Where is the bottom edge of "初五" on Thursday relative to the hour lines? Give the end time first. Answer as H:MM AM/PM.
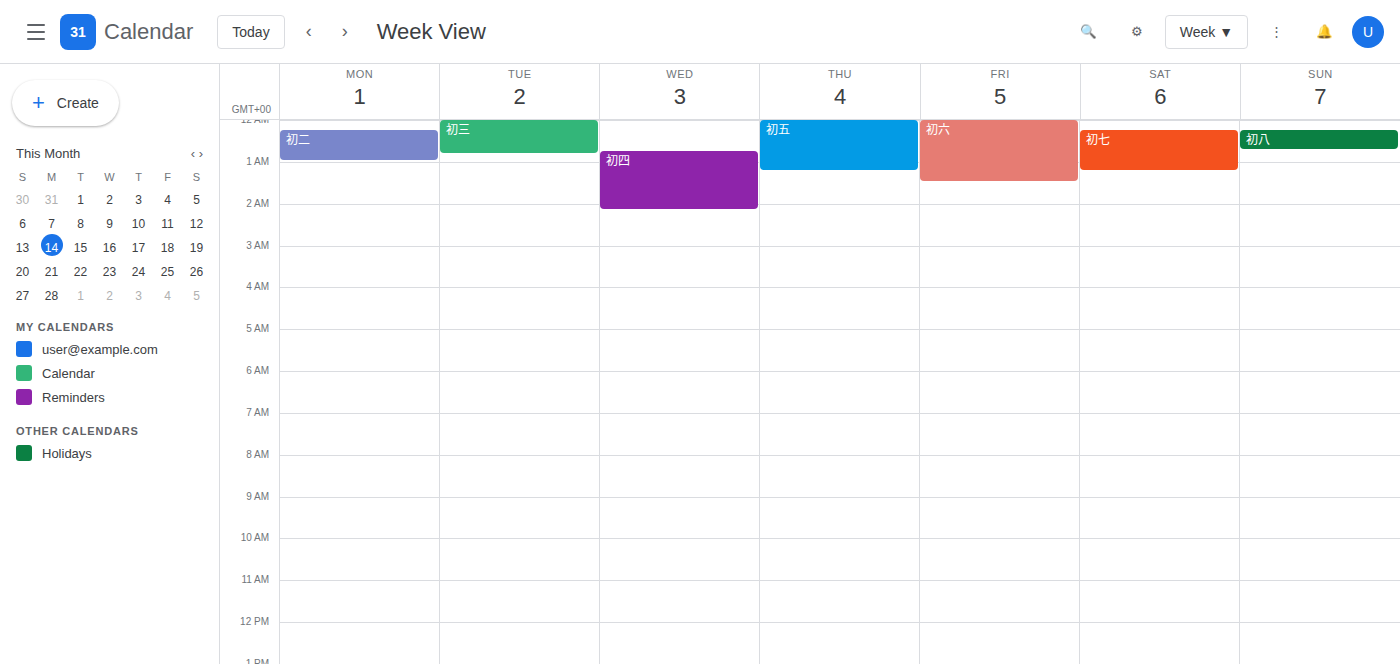
1:15 AM -- neither: a quarter of the way from the 1 AM line to the 2 AM line.